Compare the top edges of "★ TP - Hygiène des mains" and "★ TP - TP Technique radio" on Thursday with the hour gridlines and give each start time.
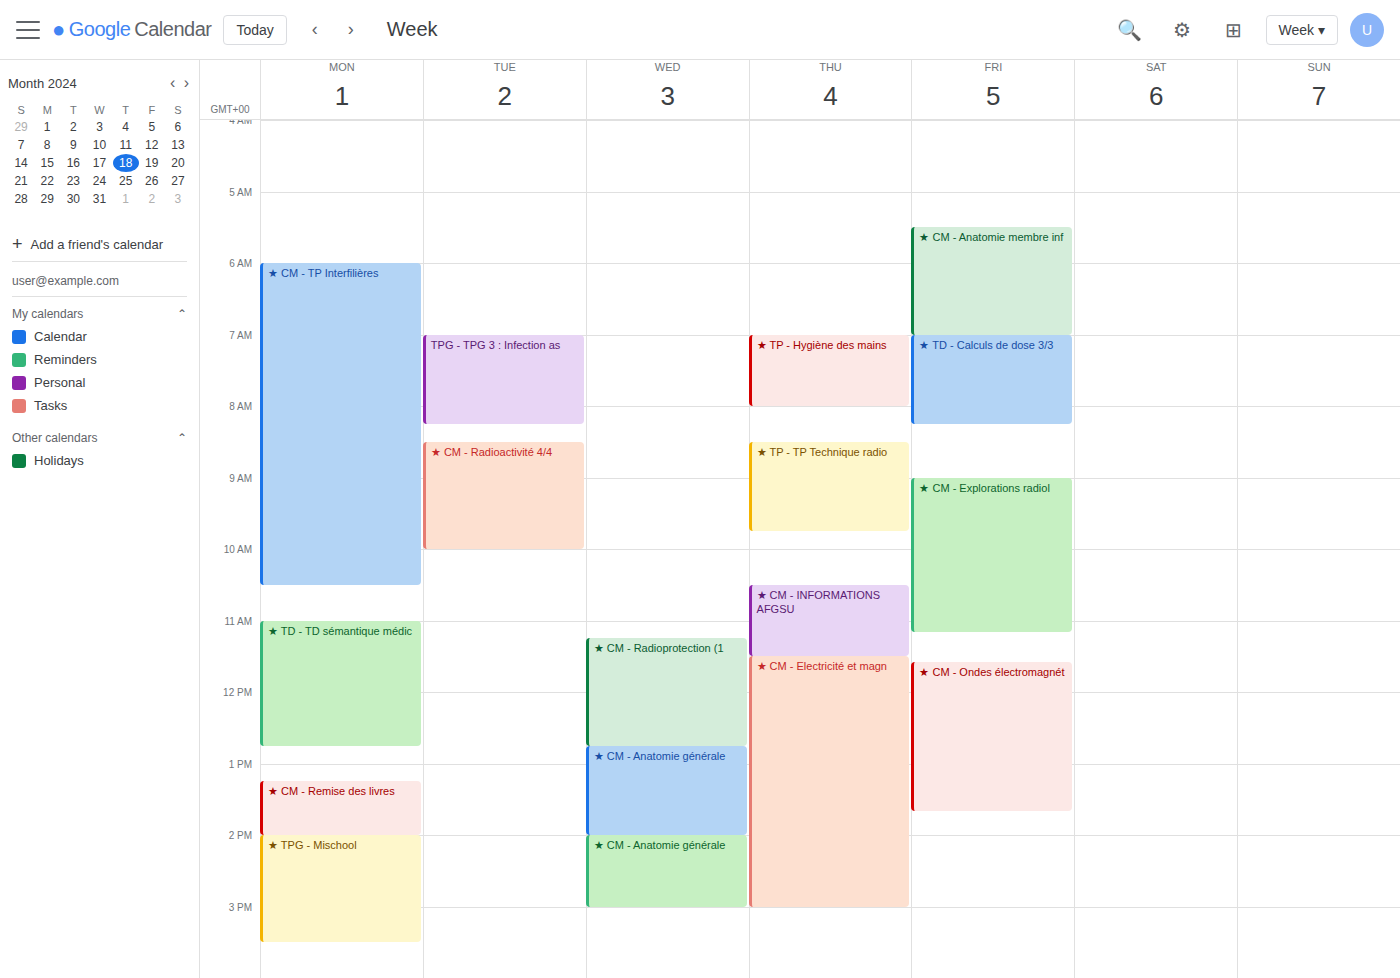
"★ TP - Hygiène des mains": 7:00 AM, exactly on the 7 AM line. "★ TP - TP Technique radio": 8:30 AM, halfway between the 8 AM and 9 AM lines.